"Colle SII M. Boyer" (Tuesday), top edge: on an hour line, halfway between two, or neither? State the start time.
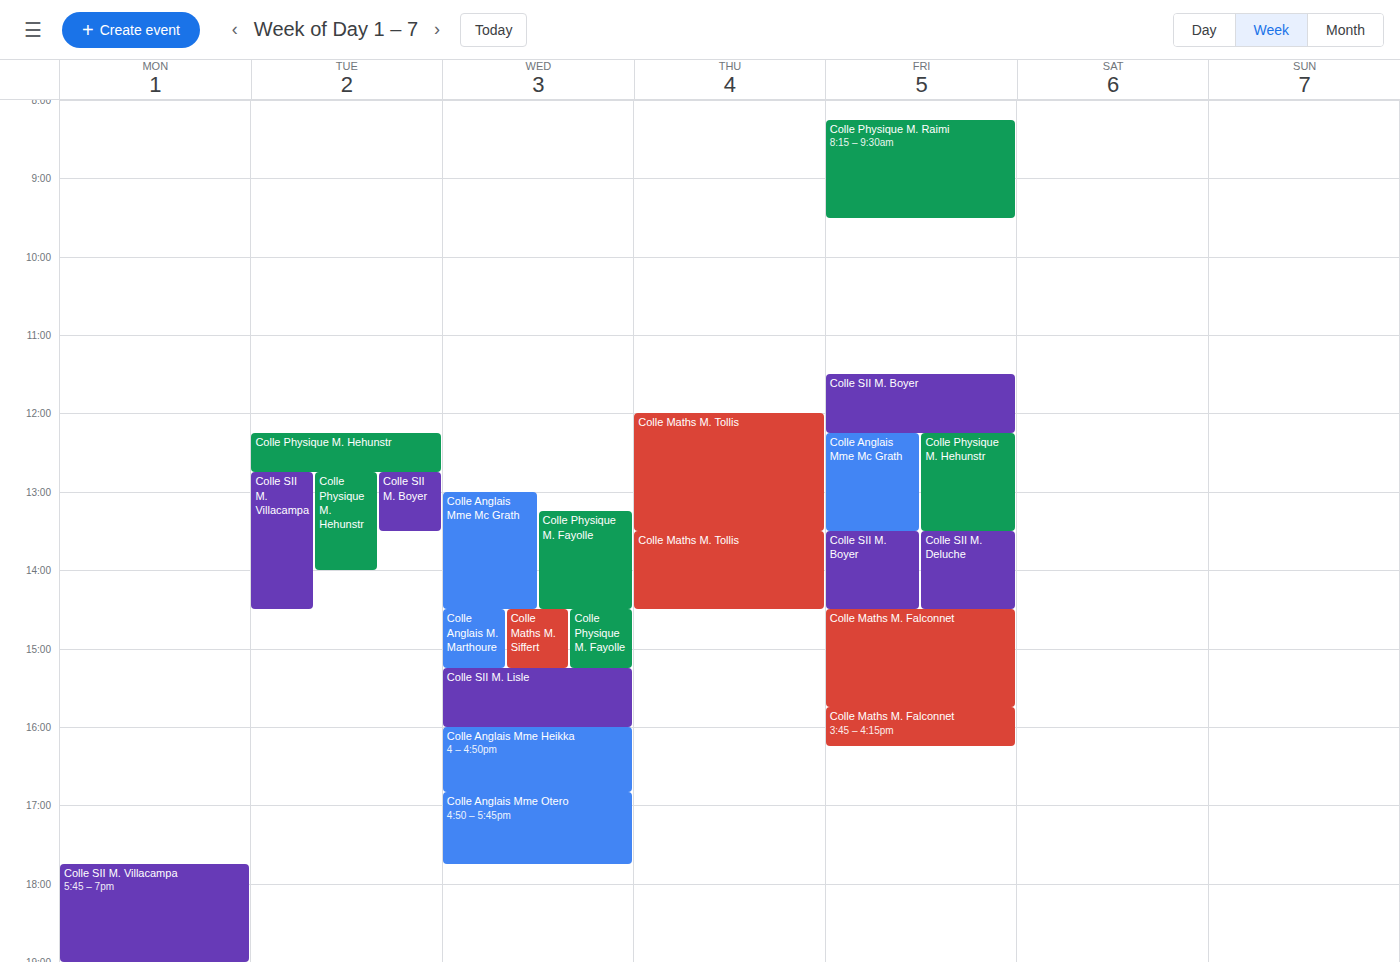
12:45 PM -- neither: three quarters of the way from the 12 PM line to the 1 PM line.